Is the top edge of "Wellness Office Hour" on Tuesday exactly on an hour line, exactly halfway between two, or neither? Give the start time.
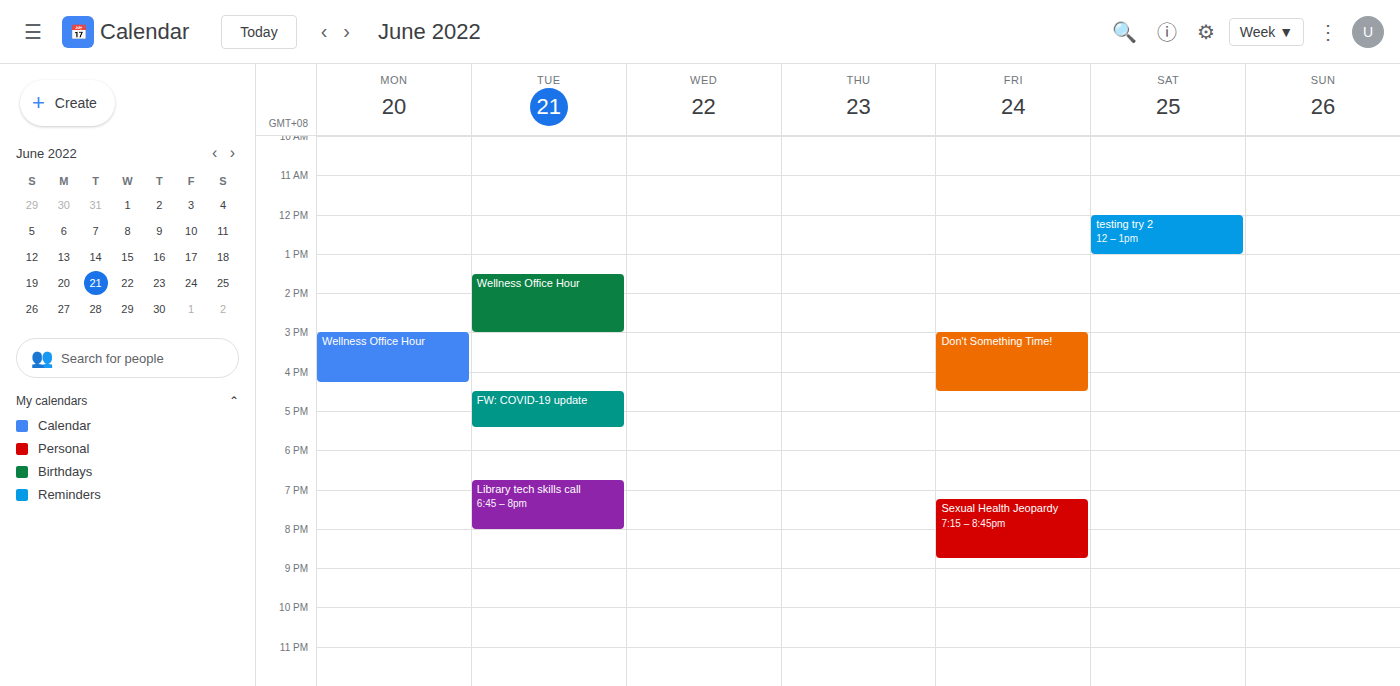
1:30 PM -- halfway between the 1 PM and 2 PM lines.